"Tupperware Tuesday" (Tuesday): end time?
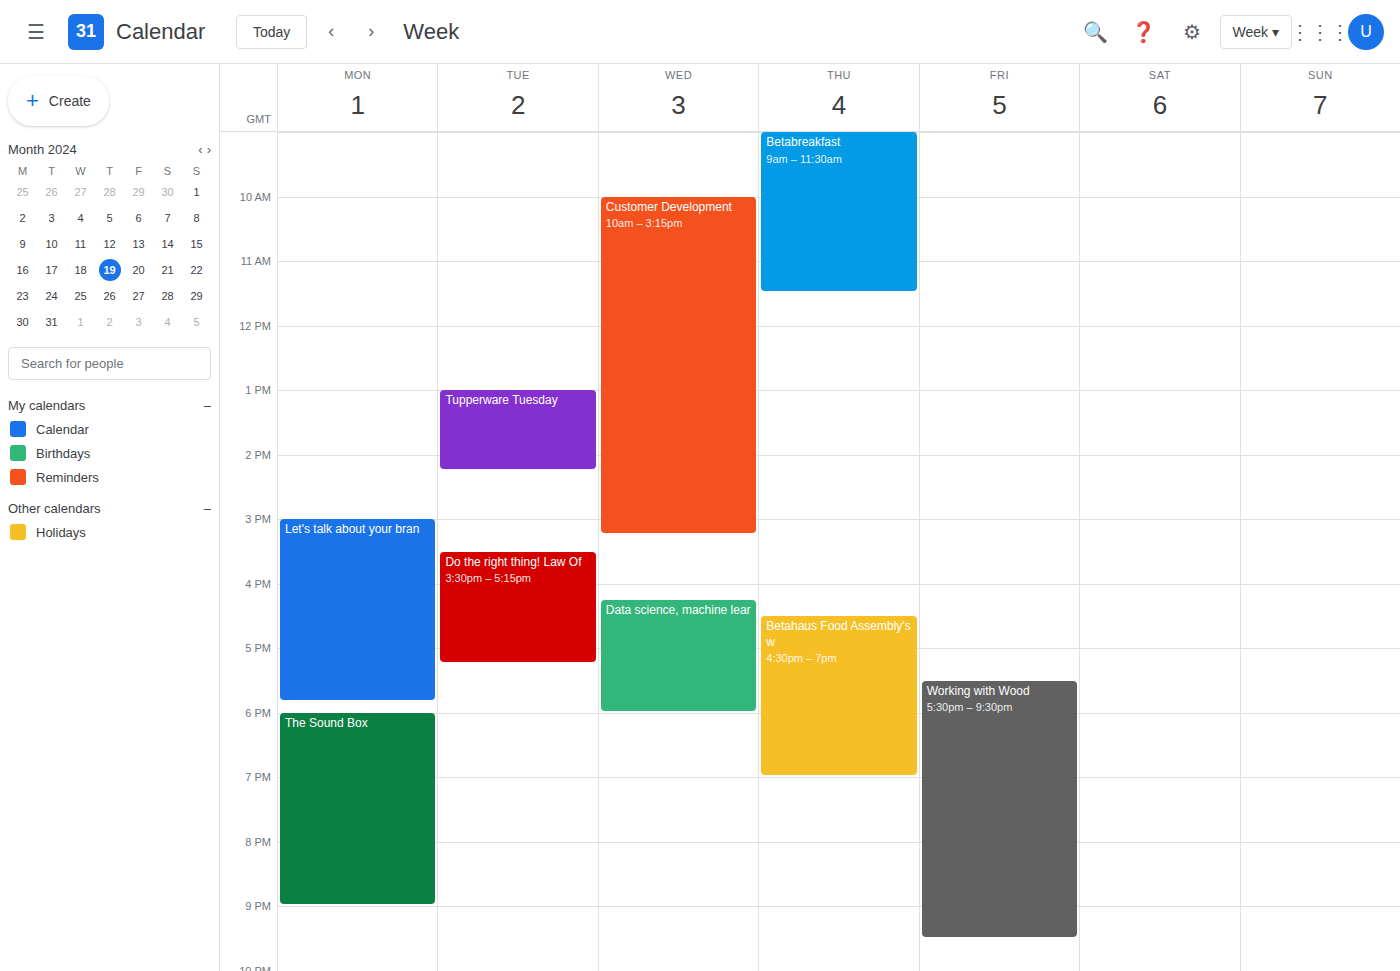
2:15 PM